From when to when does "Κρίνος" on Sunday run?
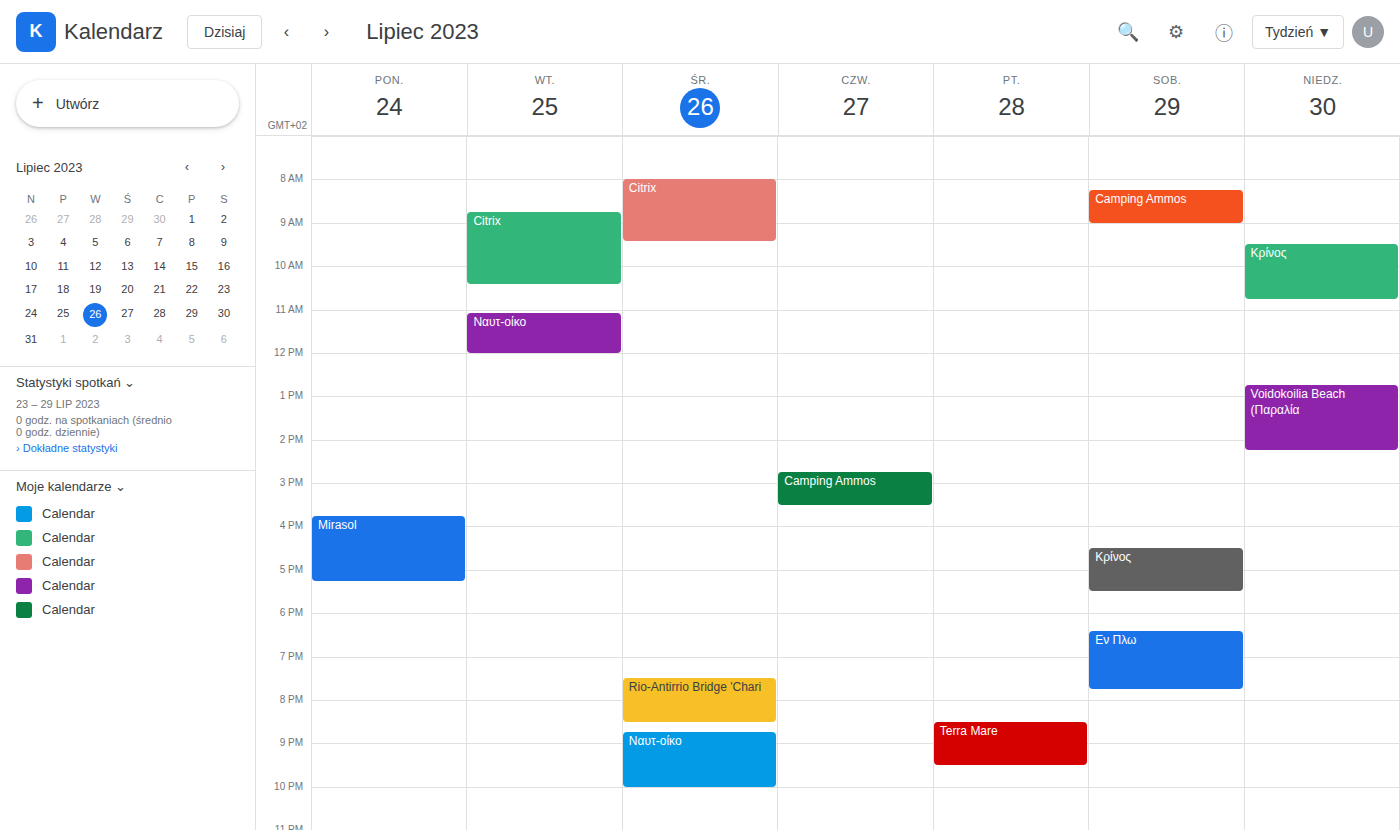
9:30 AM to 10:45 AM